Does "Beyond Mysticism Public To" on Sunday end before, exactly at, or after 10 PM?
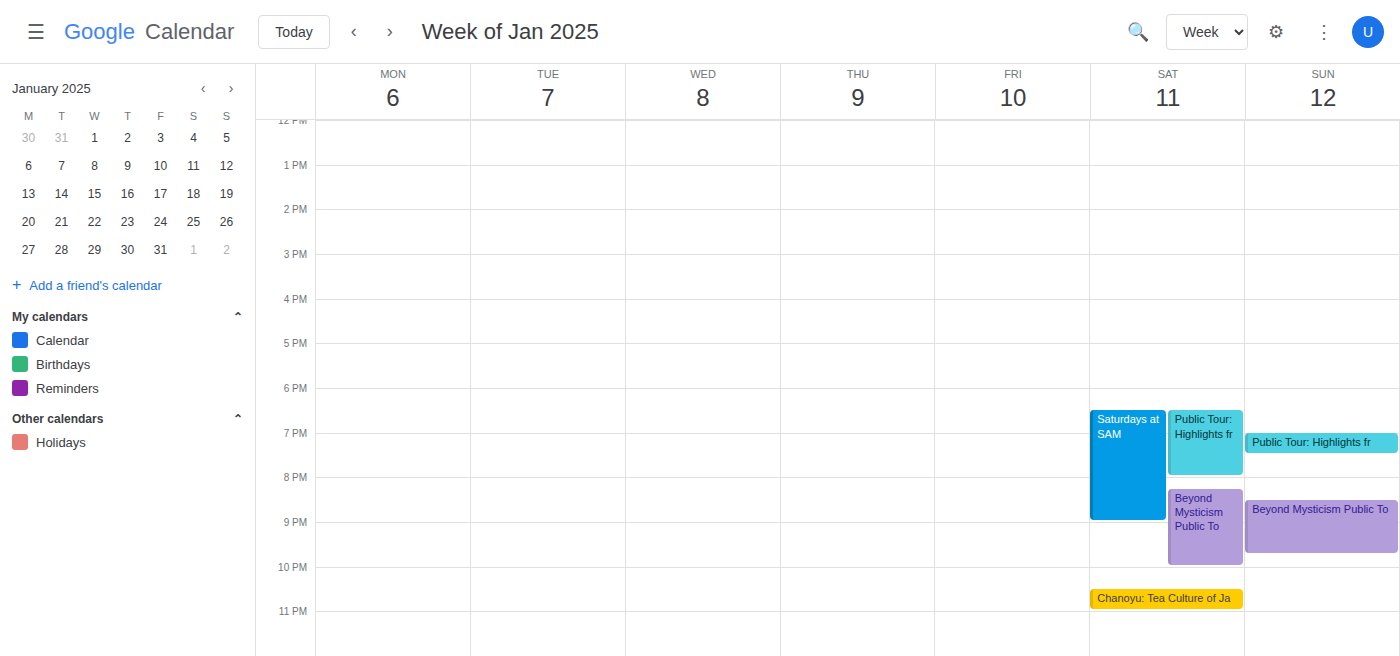
9:45 PM -- before 10 PM, 15 minutes above the 10 PM line.